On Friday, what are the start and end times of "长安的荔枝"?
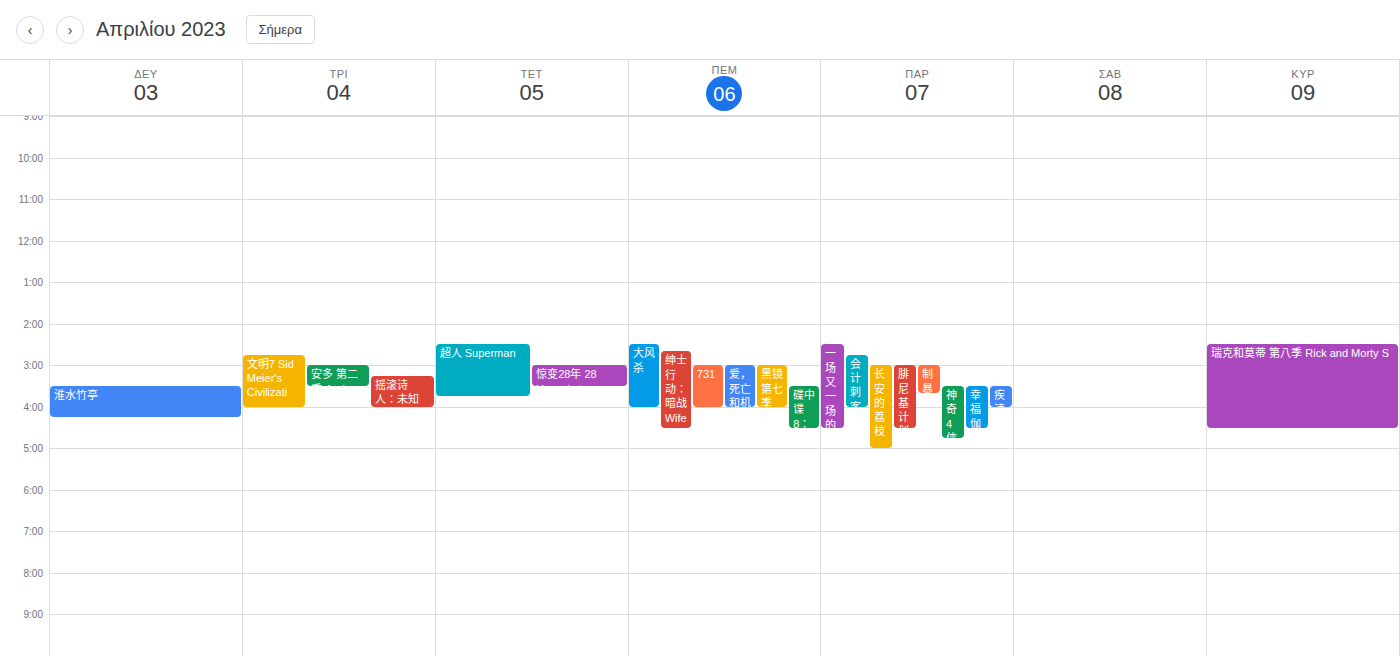
3:00 PM to 5:00 PM